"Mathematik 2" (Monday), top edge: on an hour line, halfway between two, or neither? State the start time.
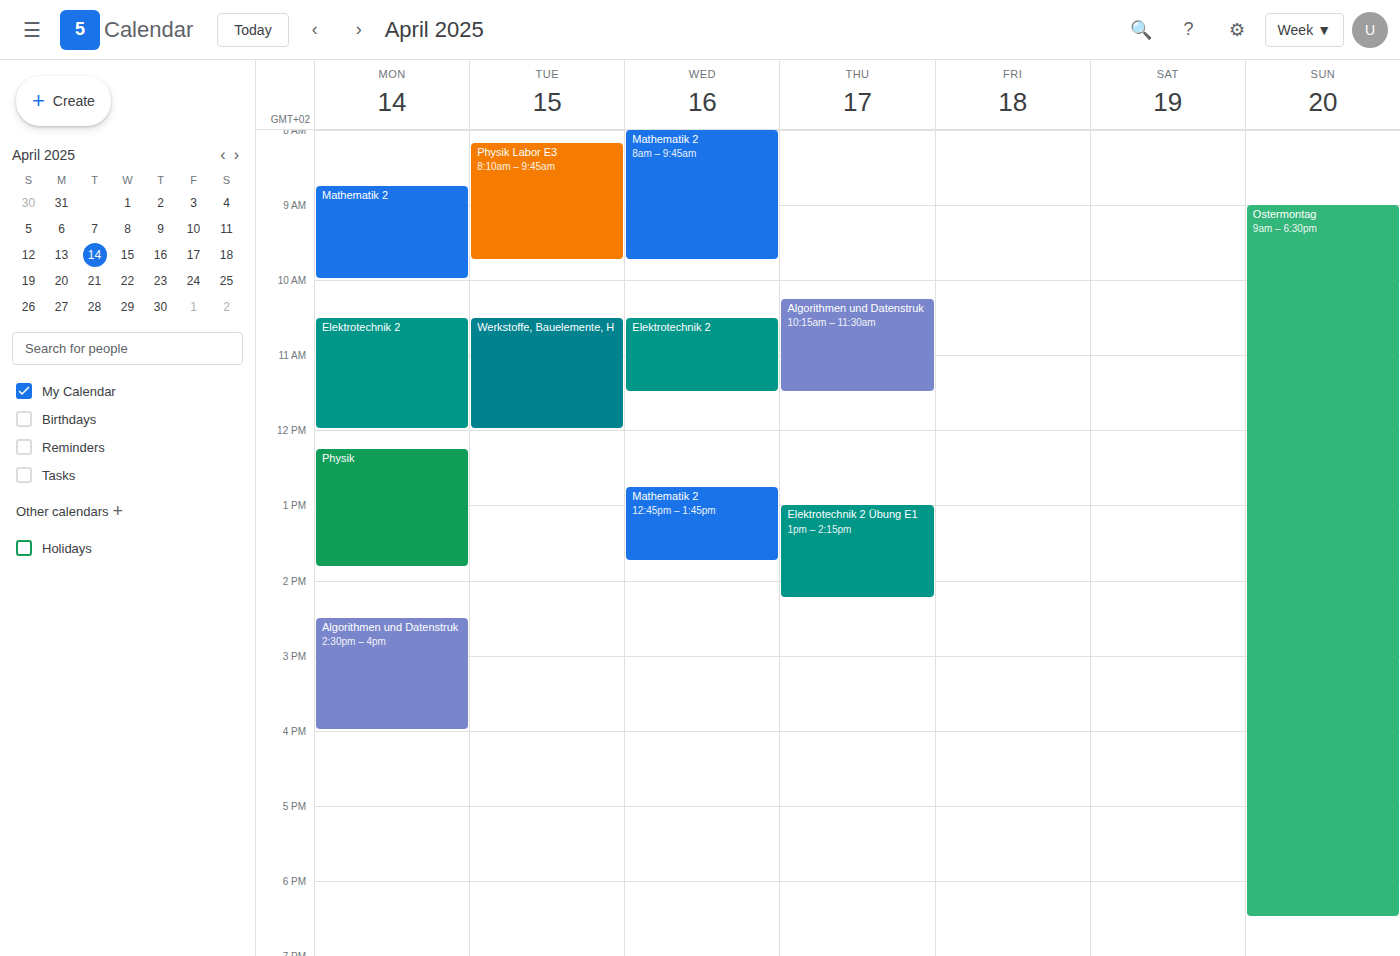
8:45 AM -- neither: three quarters of the way from the 8 AM line to the 9 AM line.